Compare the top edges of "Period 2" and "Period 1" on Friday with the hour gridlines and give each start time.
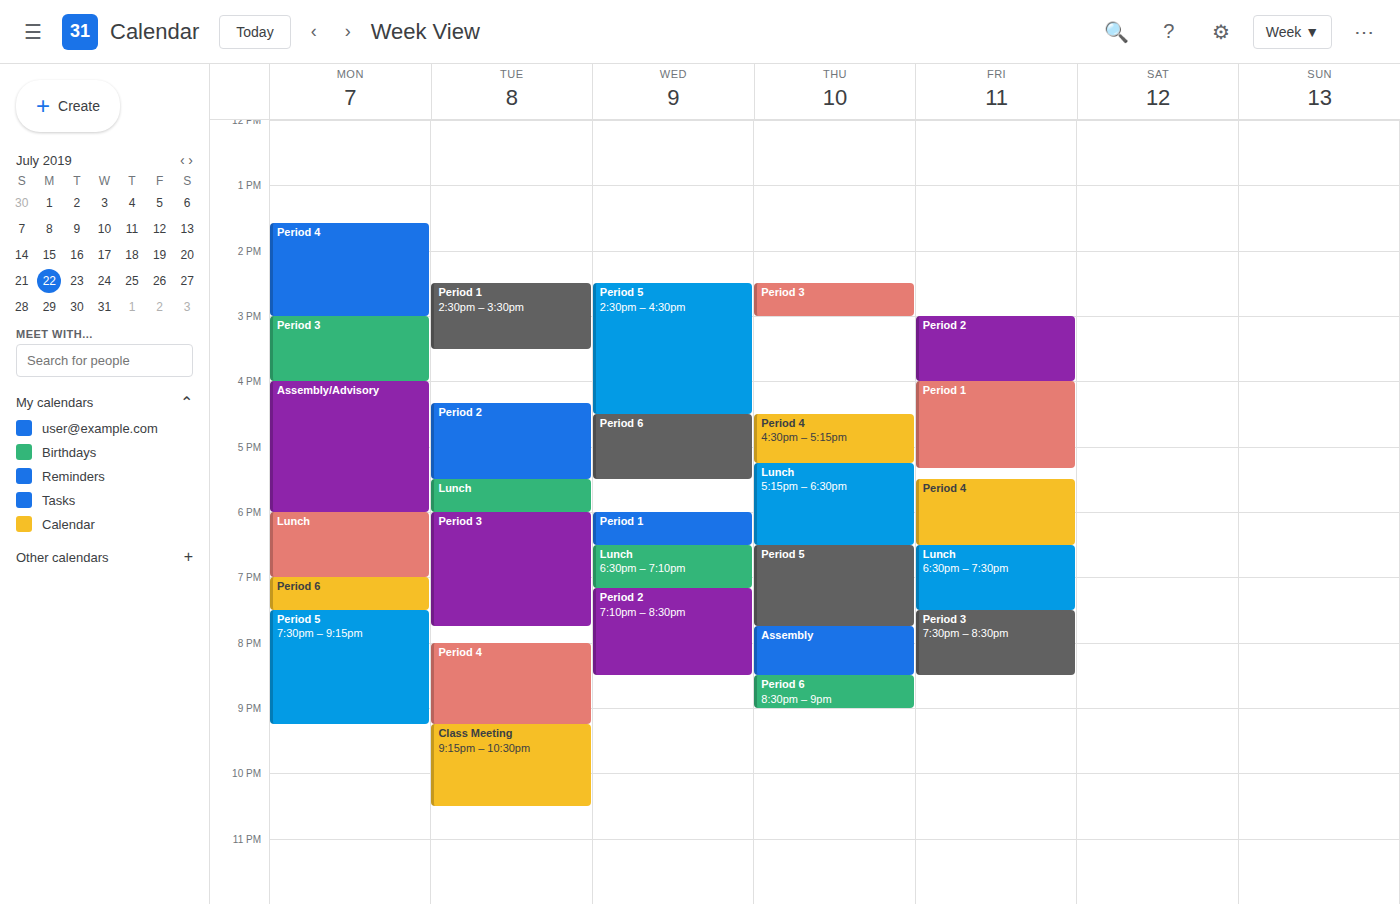
"Period 2": 3:00 PM, exactly on the 3 PM line. "Period 1": 4:00 PM, exactly on the 4 PM line.